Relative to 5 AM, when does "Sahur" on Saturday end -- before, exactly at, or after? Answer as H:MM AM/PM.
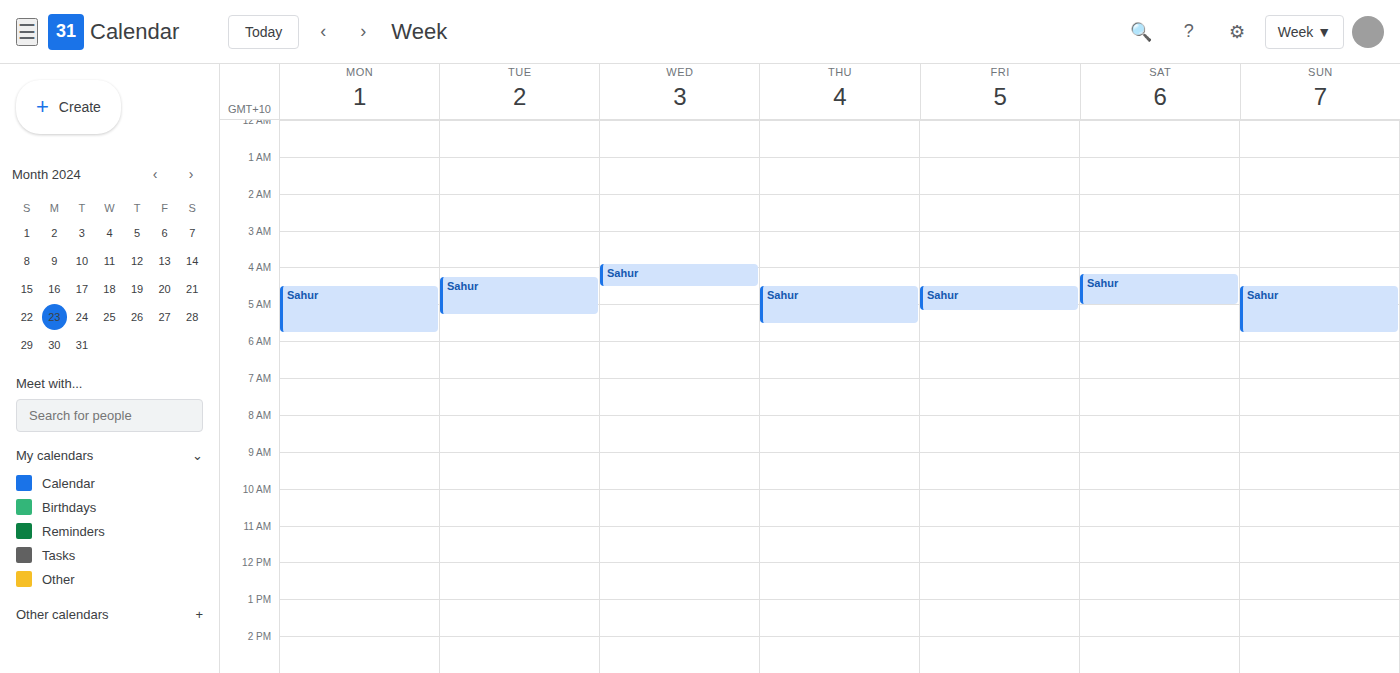
5:00 AM -- exactly at 5 AM, on the 5 AM line.